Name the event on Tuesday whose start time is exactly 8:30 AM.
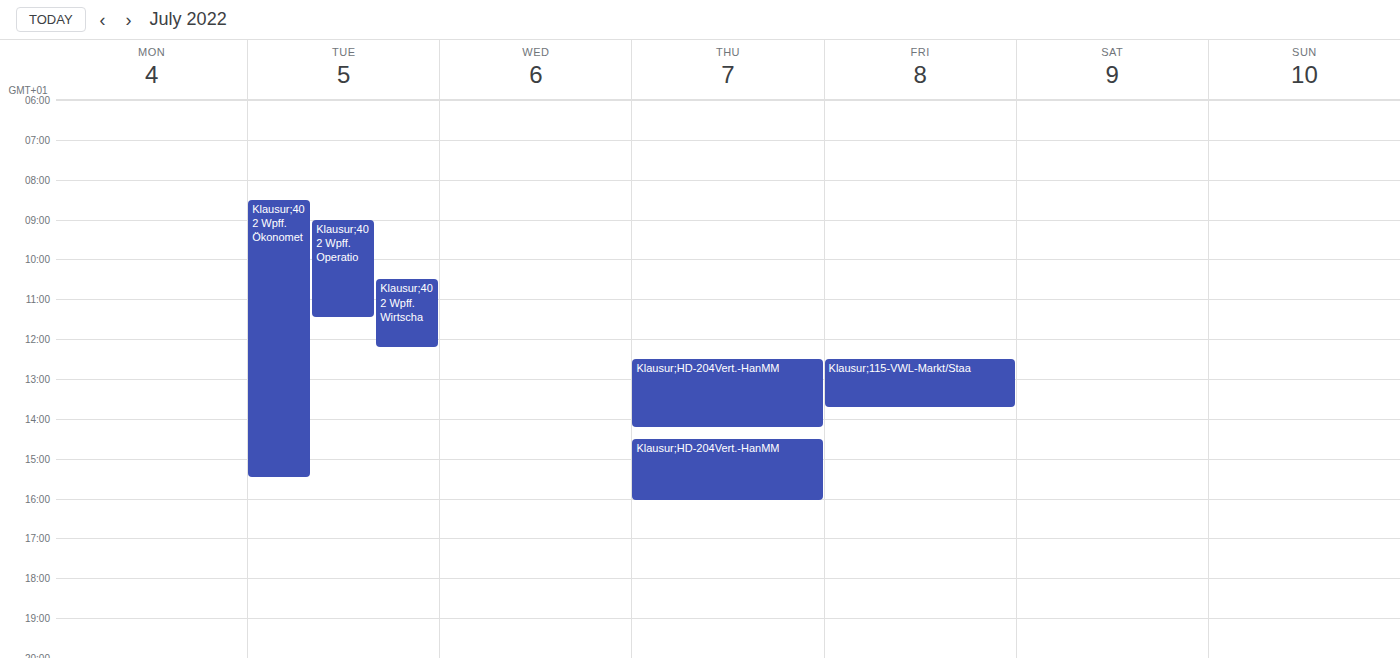
"Klausur;402 Wpff. Ökonomet"